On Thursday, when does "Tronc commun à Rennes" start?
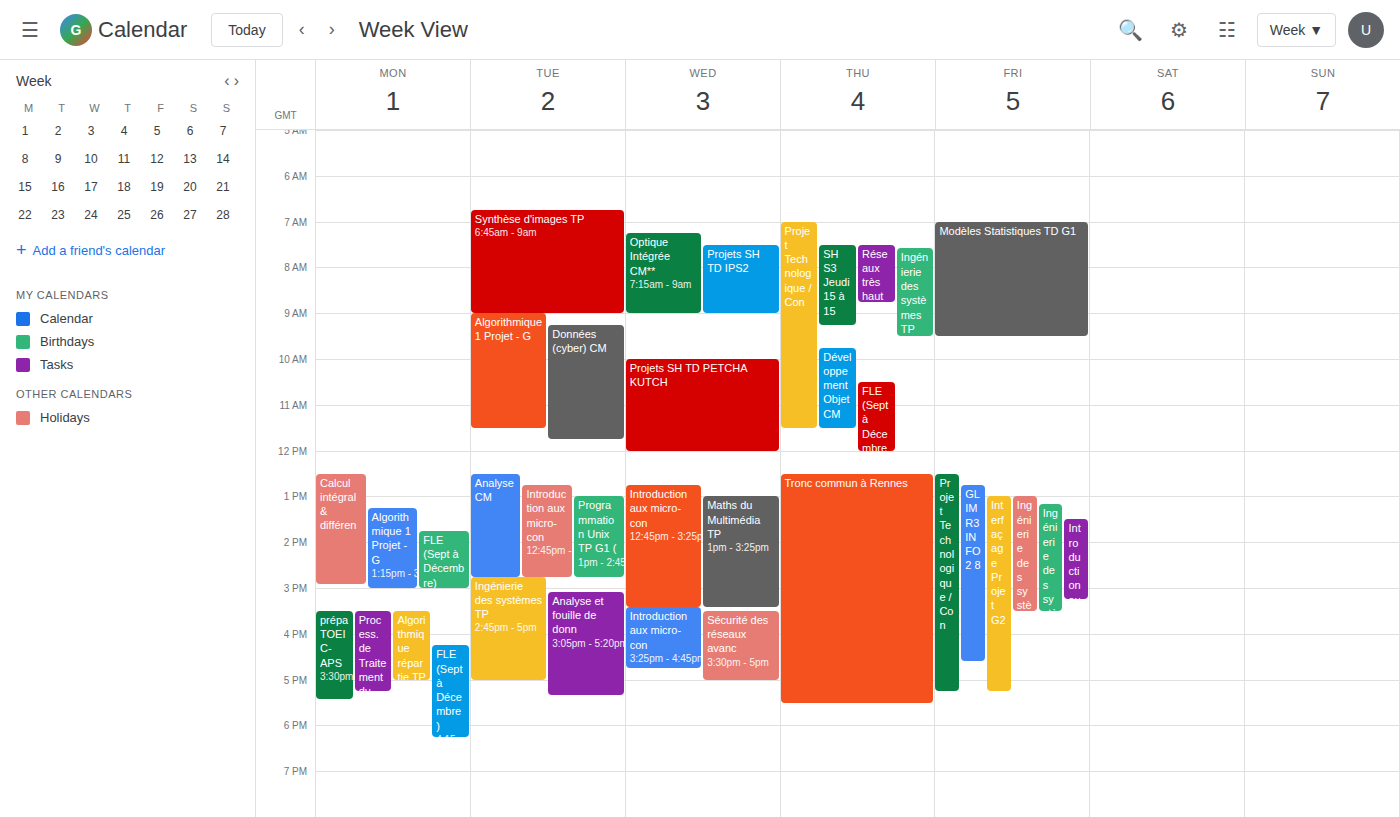
12:30